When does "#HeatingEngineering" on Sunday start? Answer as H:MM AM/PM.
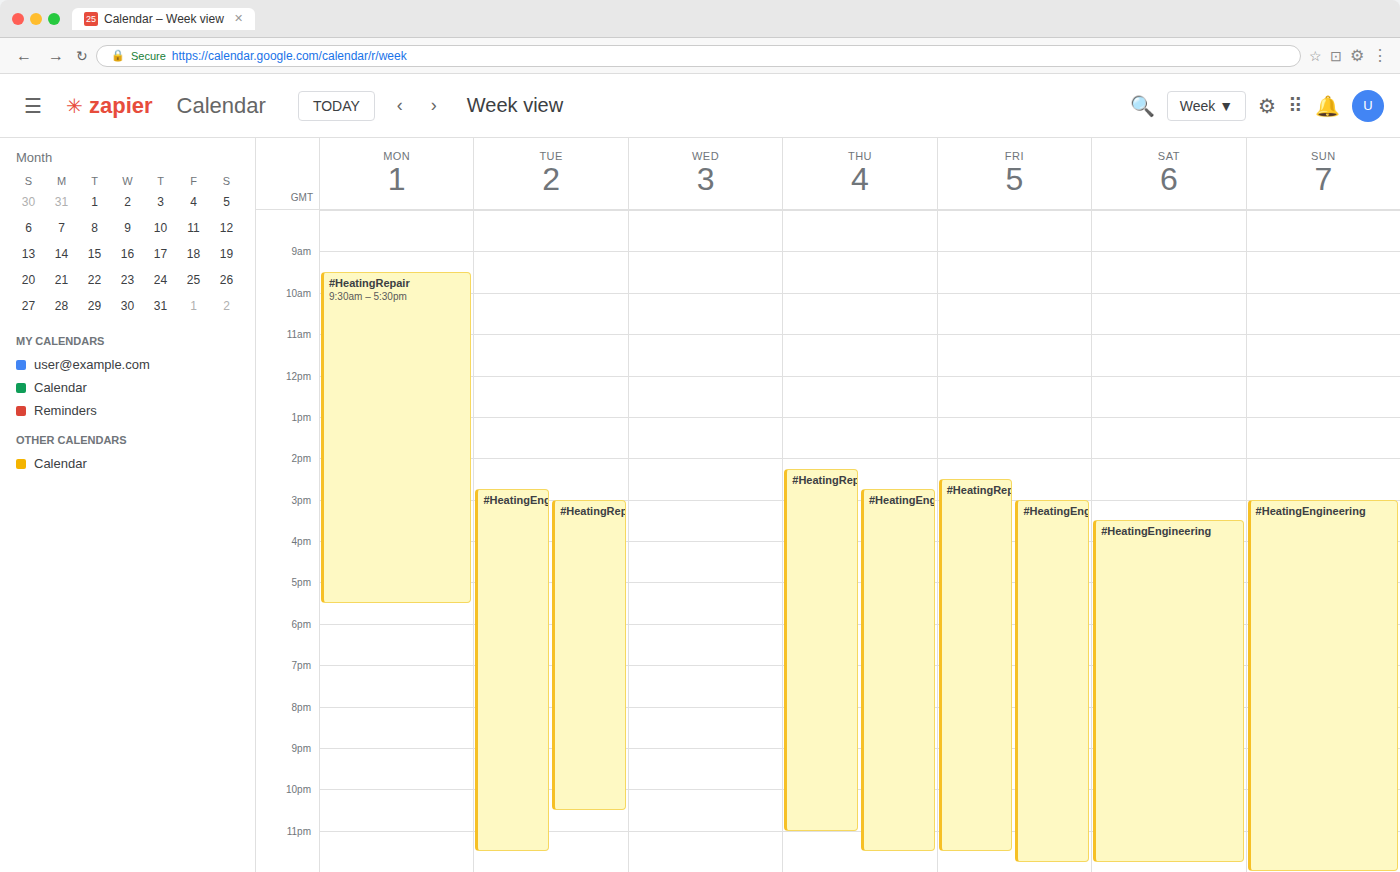
3:00 PM